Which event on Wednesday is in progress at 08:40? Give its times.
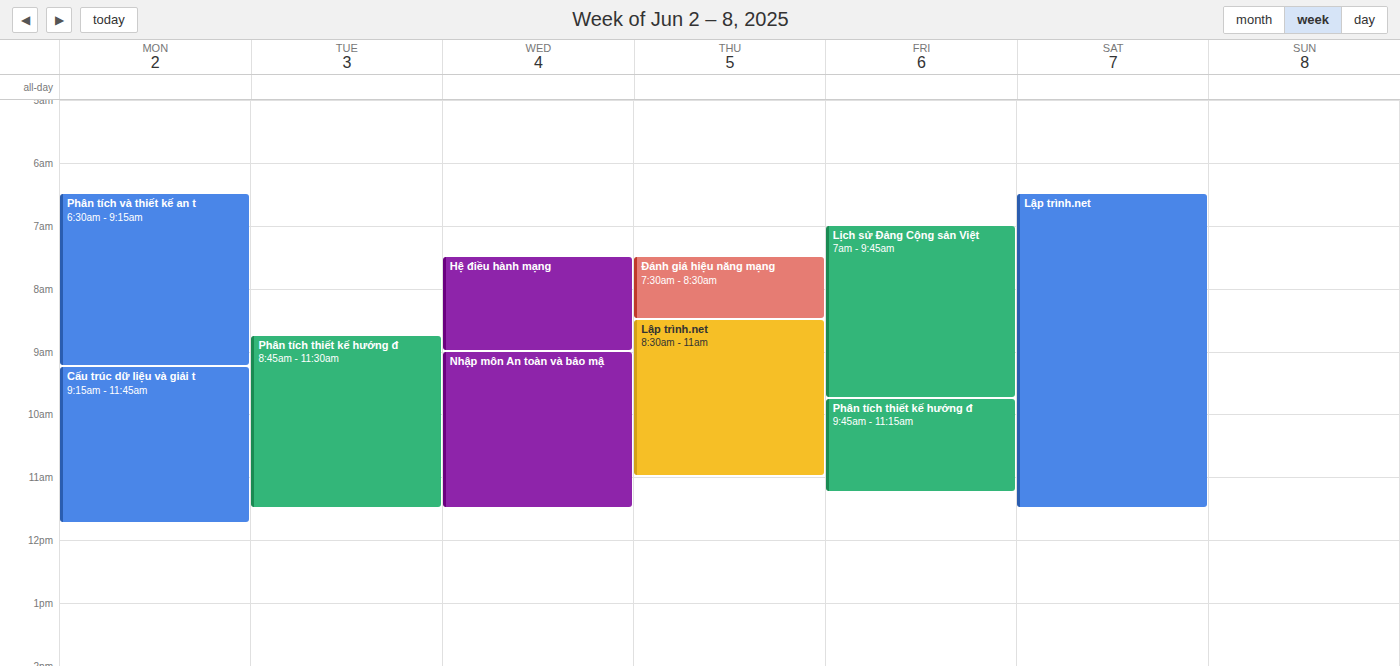
"Hệ điều hành mạng", 07:30 to 09:00